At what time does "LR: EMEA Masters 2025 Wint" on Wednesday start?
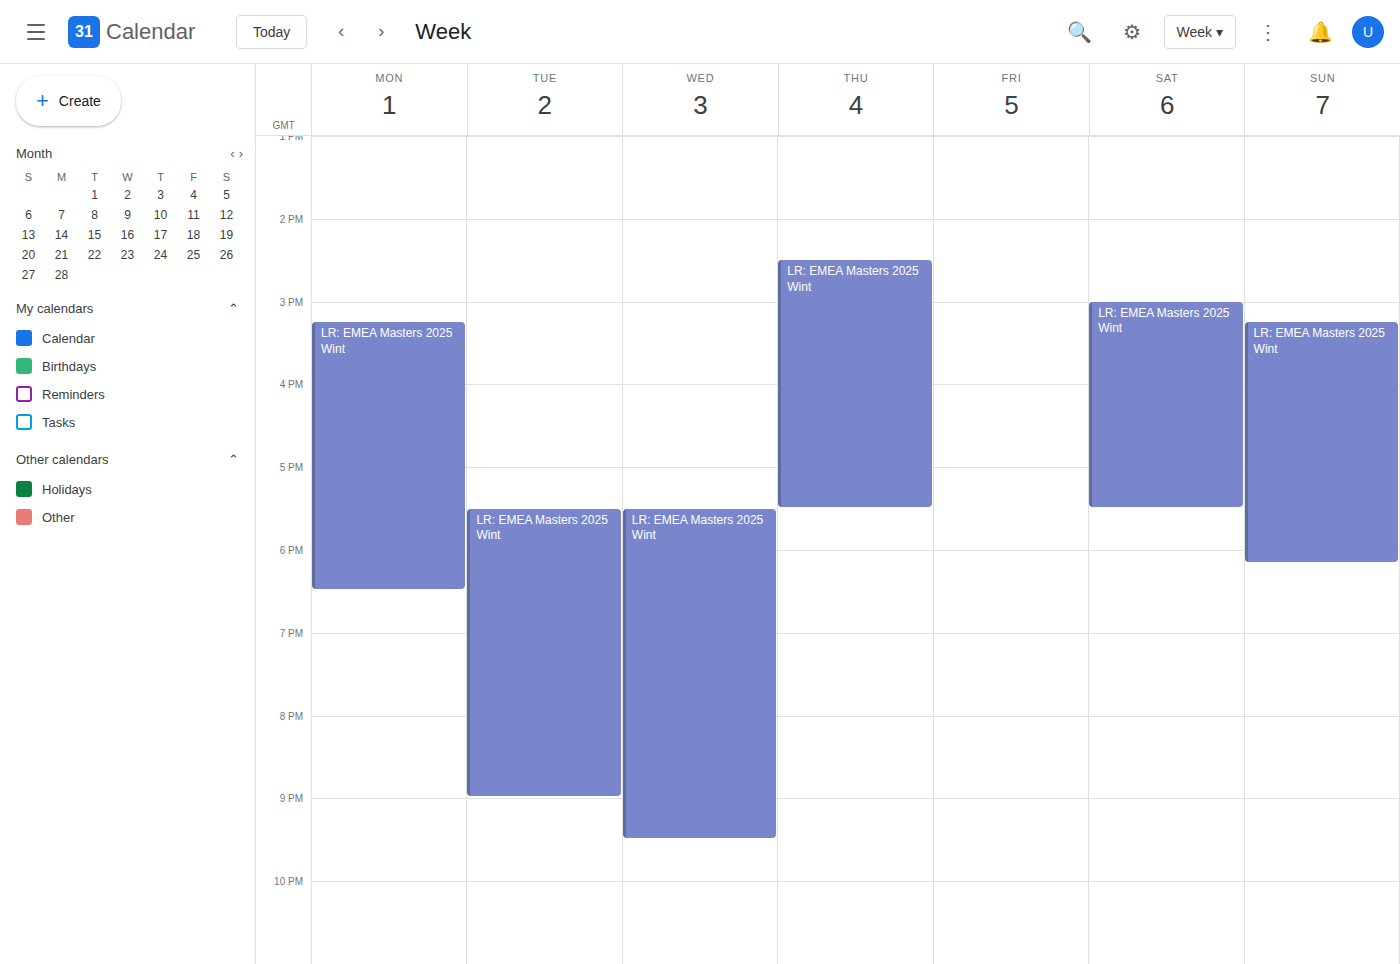
5:30 PM